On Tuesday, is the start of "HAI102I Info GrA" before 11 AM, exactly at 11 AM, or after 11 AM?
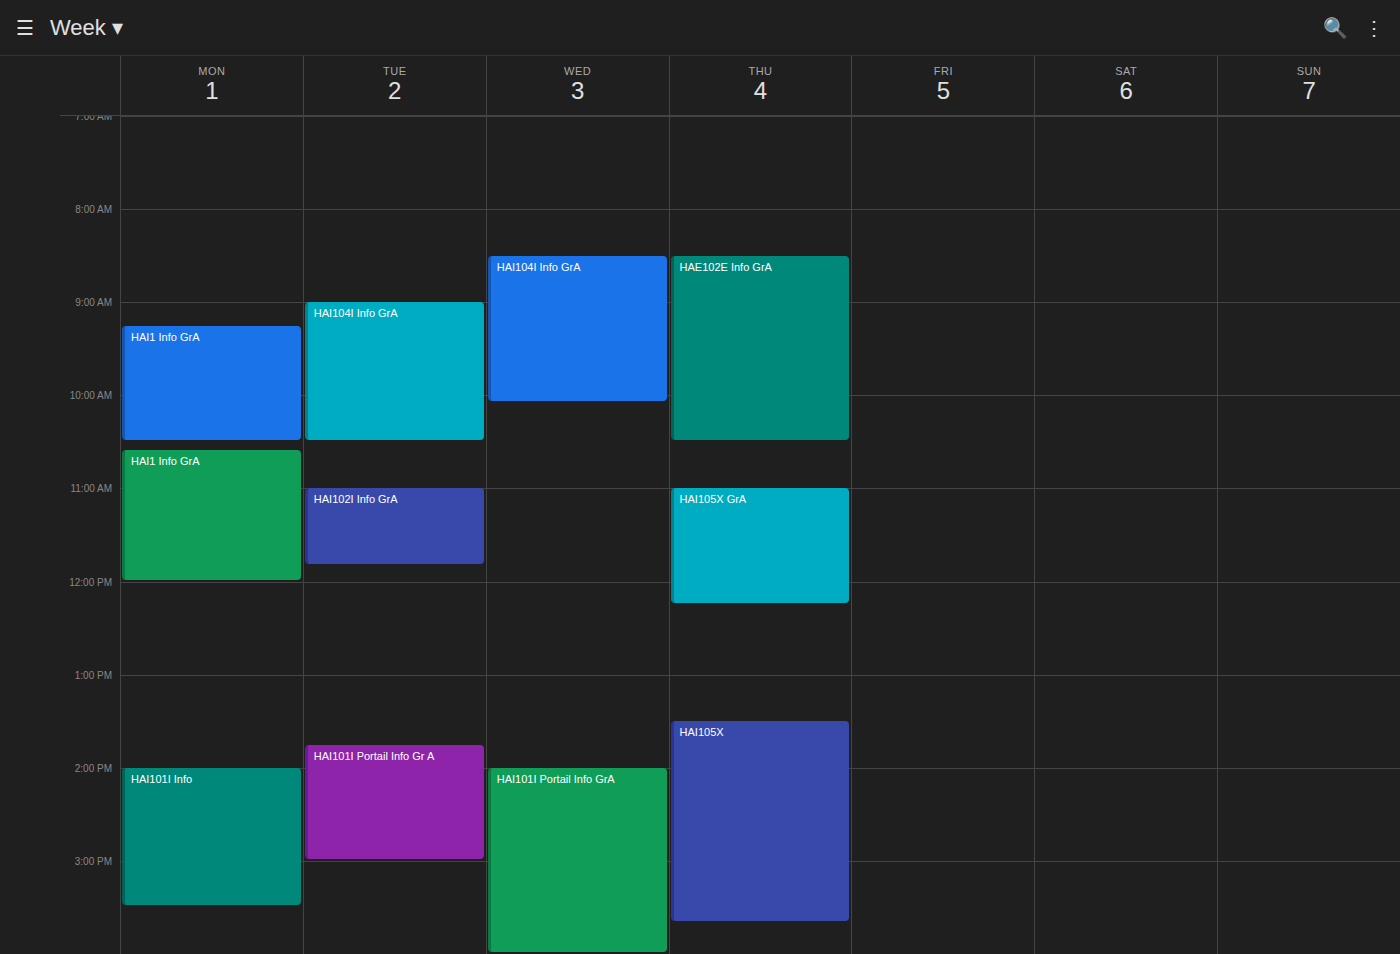
11:00 AM -- exactly at 11 AM, on the 11 AM line.